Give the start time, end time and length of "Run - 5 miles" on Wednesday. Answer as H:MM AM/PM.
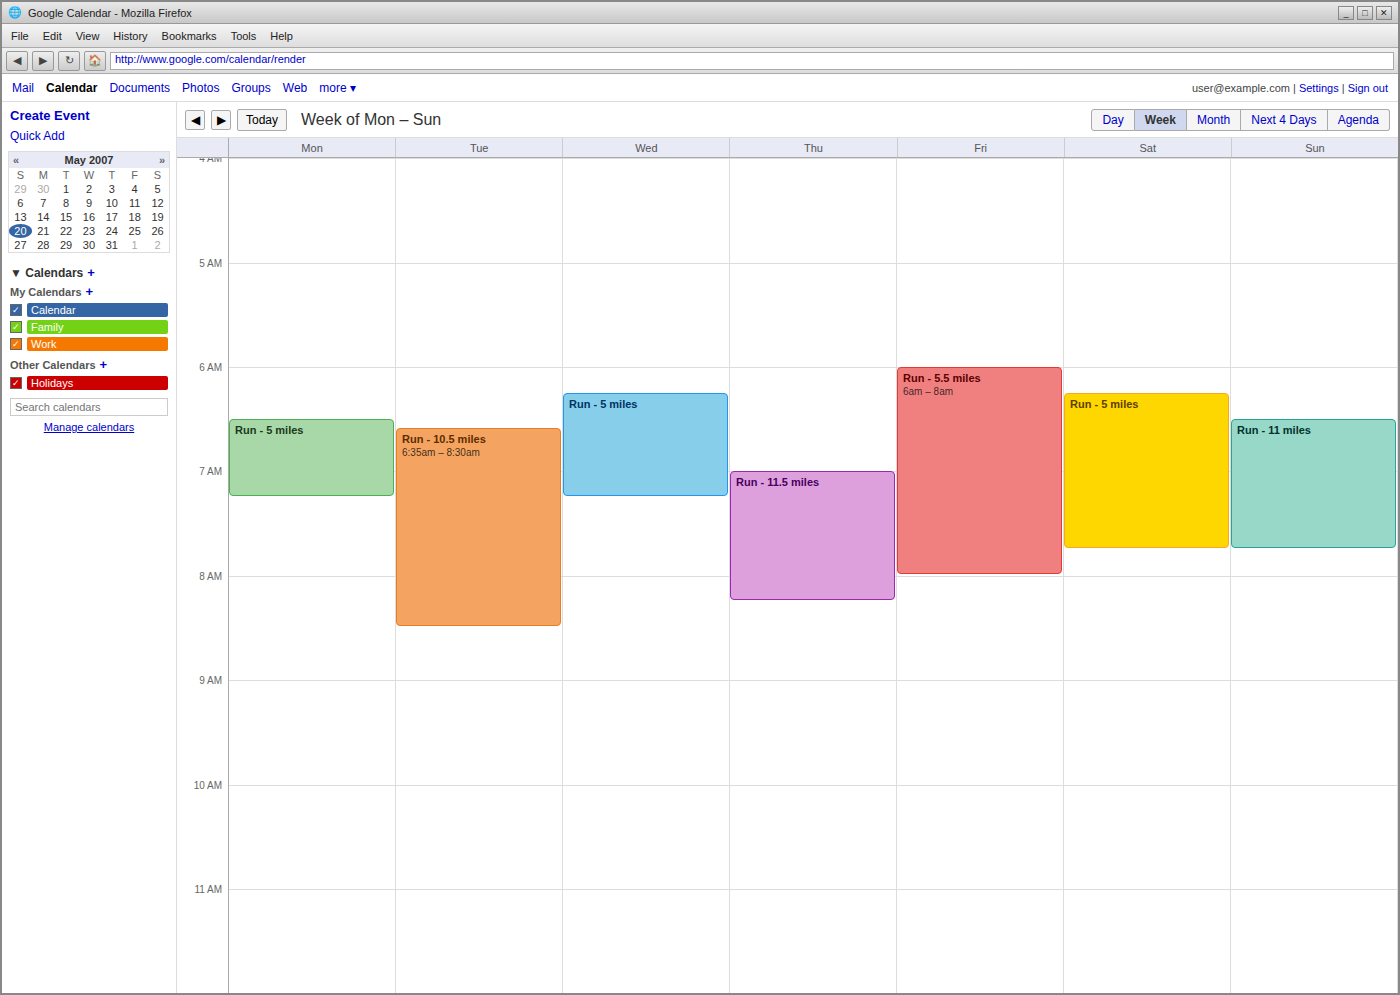
6:15 AM to 7:15 AM, 1 hour